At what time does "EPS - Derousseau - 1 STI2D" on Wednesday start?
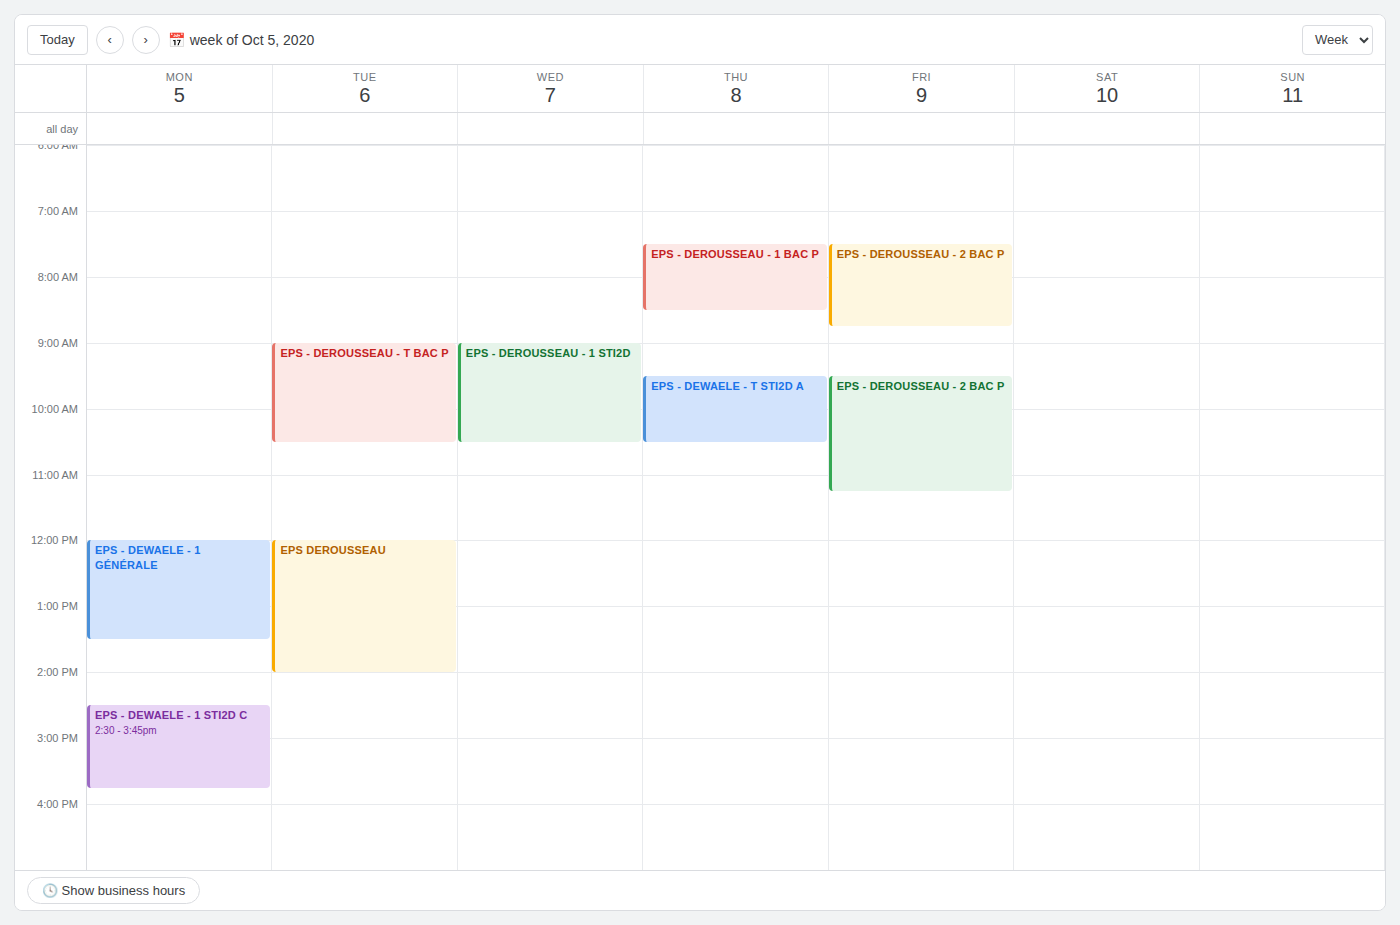
9:00 AM